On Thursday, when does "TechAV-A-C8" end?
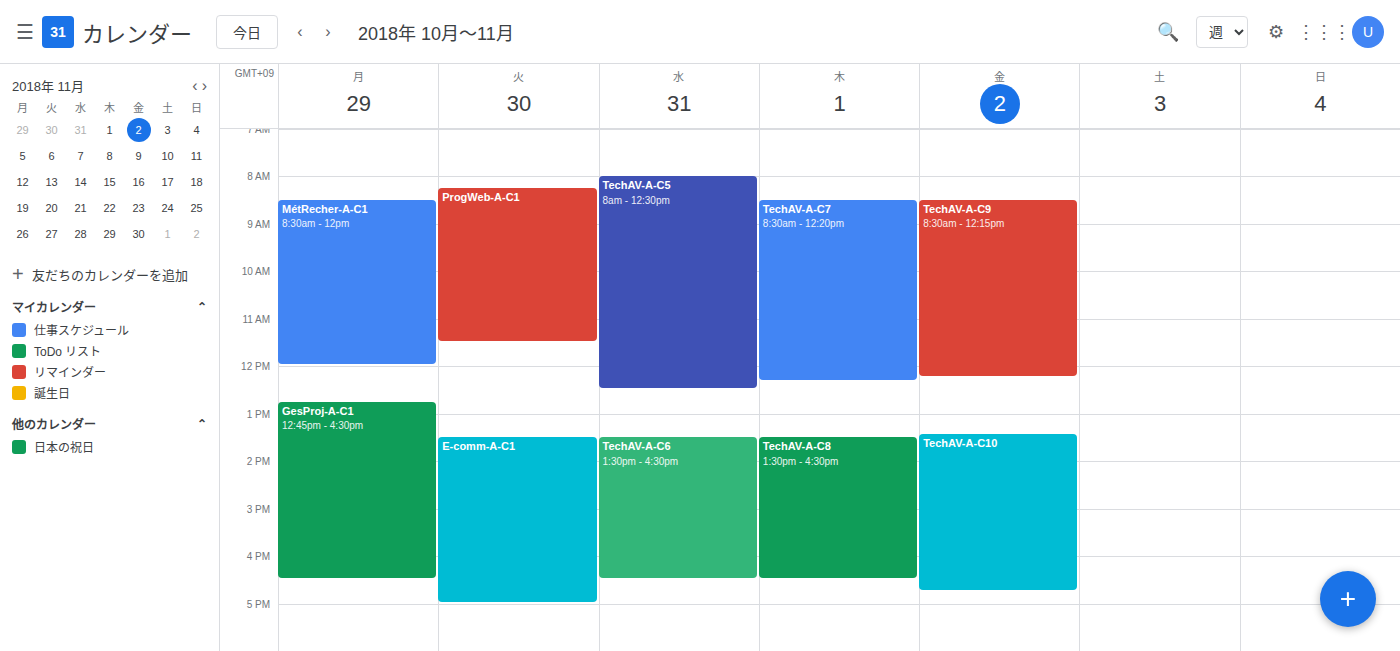
4:30 PM